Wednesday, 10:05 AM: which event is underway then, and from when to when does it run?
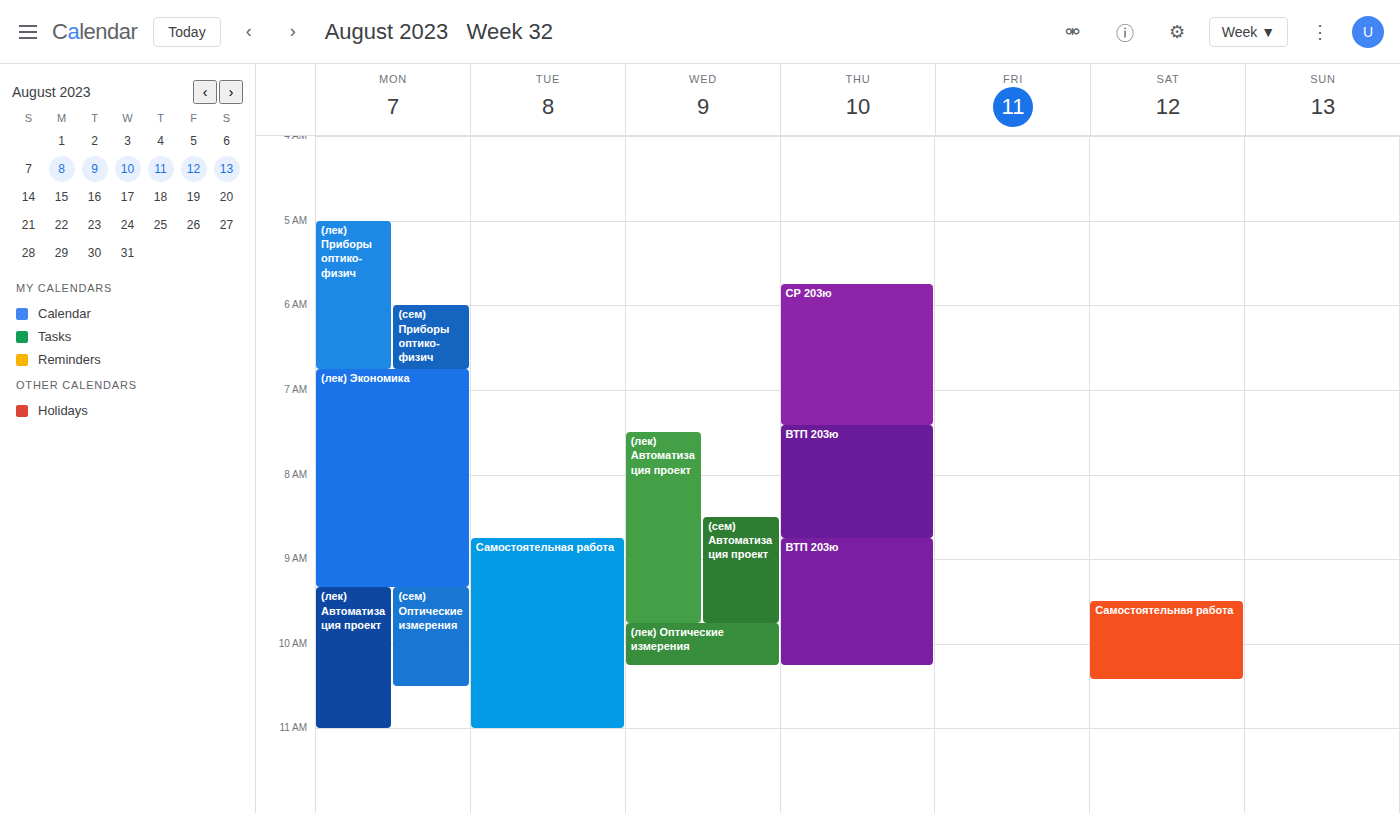
"(лек) Оптические измерения", 9:45 AM to 10:15 AM